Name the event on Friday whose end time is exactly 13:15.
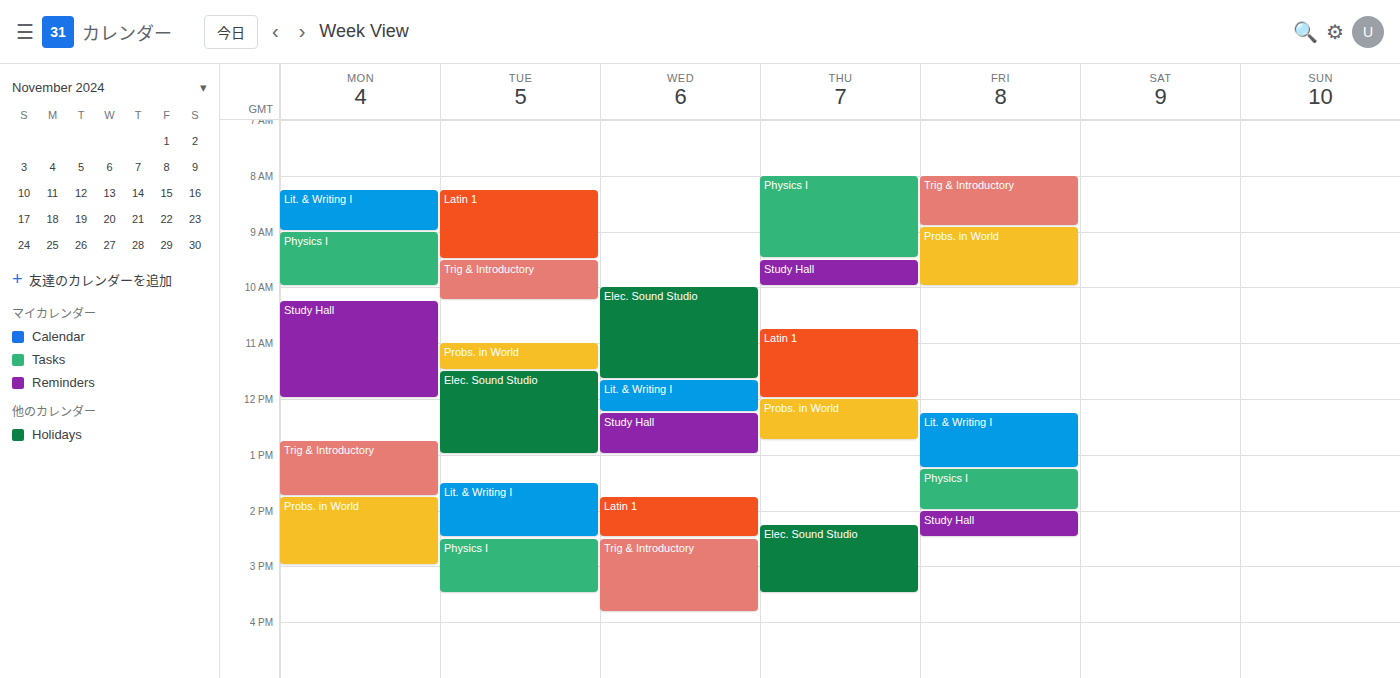
"Lit. & Writing I"